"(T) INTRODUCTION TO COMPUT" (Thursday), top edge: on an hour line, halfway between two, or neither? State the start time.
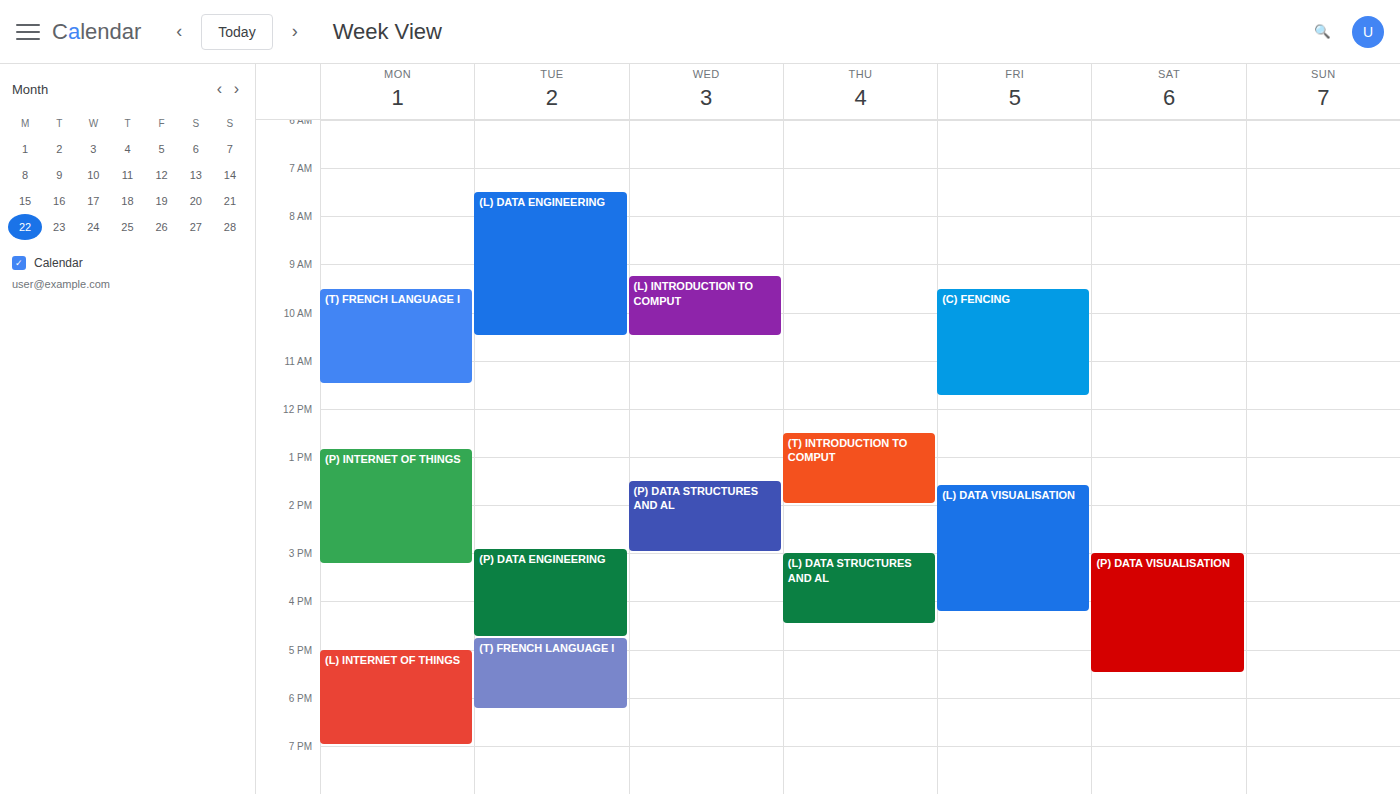
12:30 PM -- halfway between the 12 PM and 1 PM lines.